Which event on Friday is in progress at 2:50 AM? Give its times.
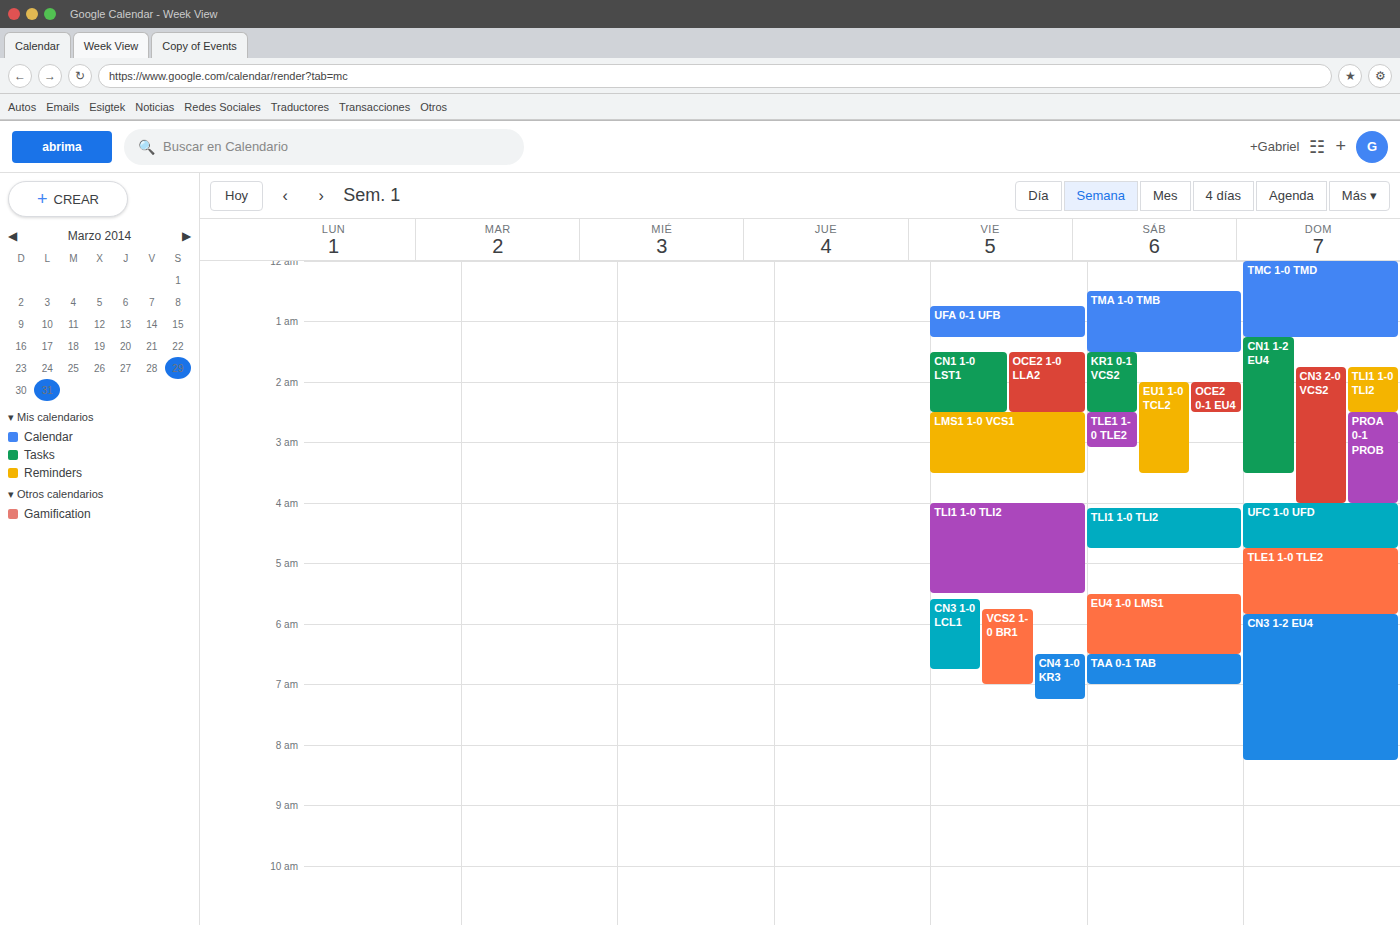
"LMS1 1-0 VCS1", 2:30 AM to 3:30 AM